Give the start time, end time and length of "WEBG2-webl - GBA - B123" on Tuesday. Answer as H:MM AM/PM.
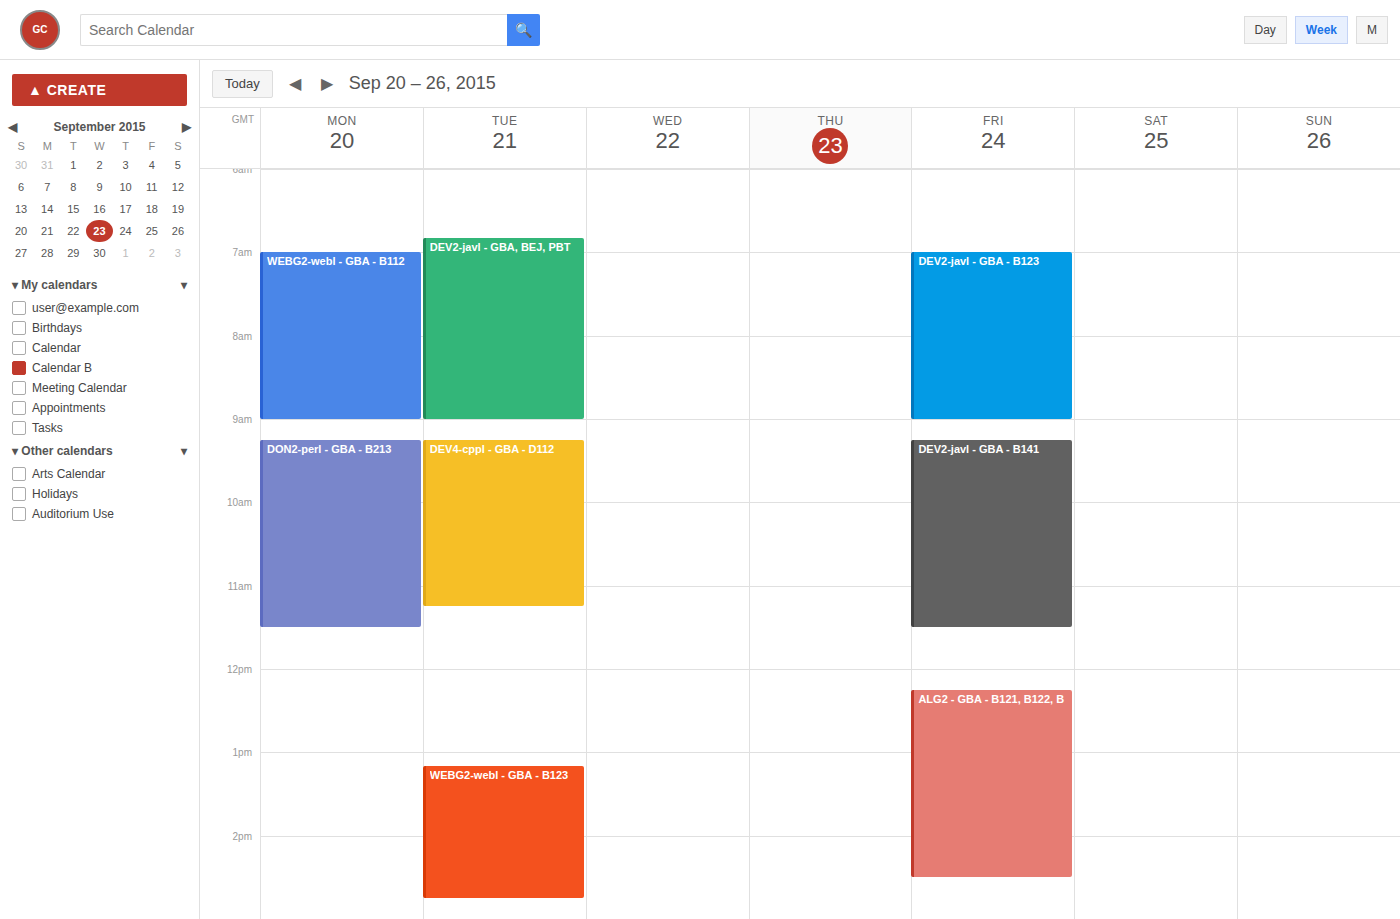
1:10 PM to 2:45 PM, 1 hour 35 minutes